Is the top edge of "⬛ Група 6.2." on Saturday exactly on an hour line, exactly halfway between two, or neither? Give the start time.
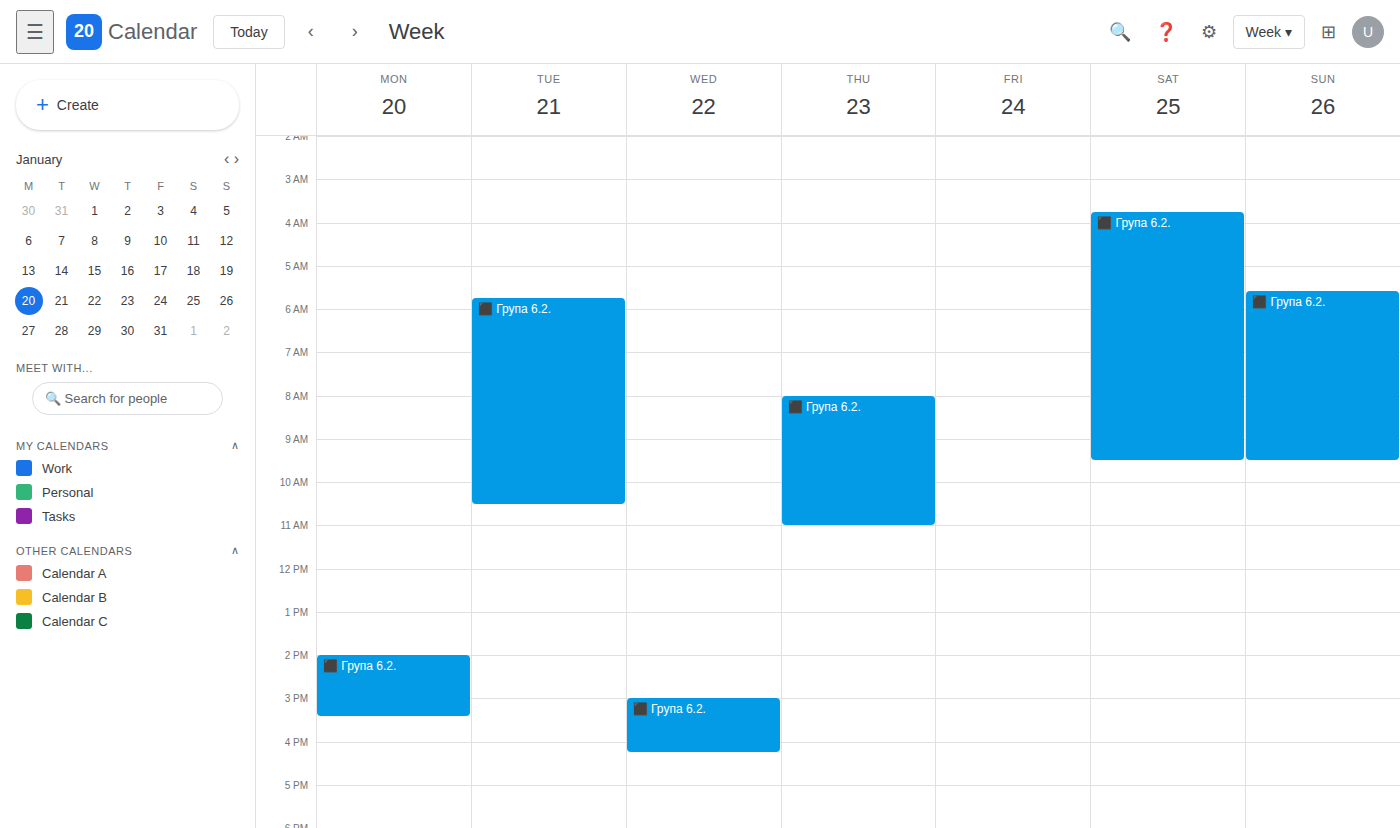
3:45 AM -- neither: three quarters of the way from the 3 AM line to the 4 AM line.